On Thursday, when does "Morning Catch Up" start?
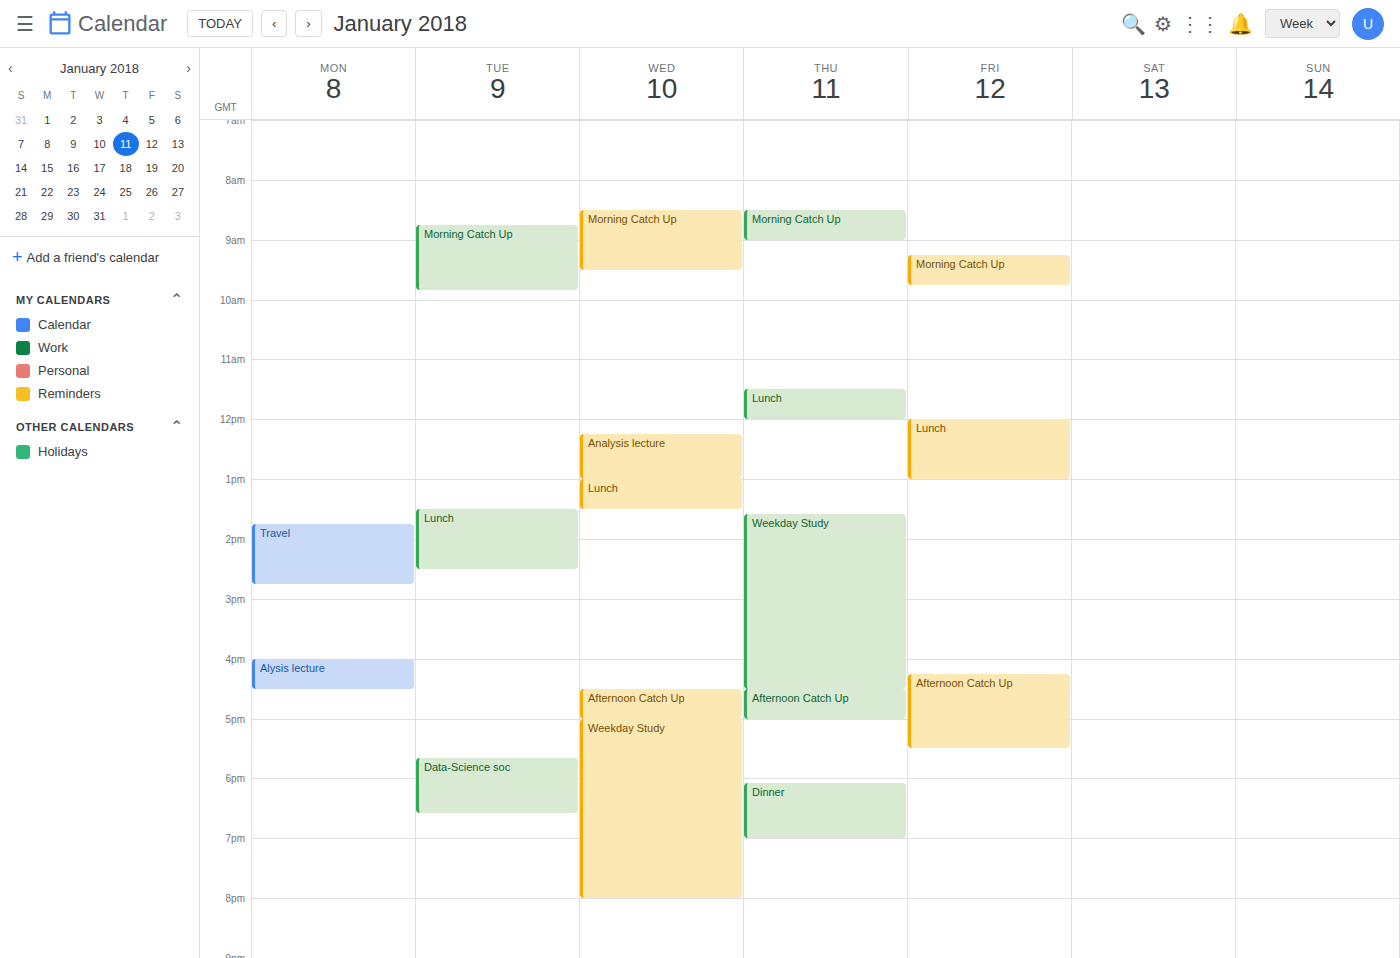
8:30 AM